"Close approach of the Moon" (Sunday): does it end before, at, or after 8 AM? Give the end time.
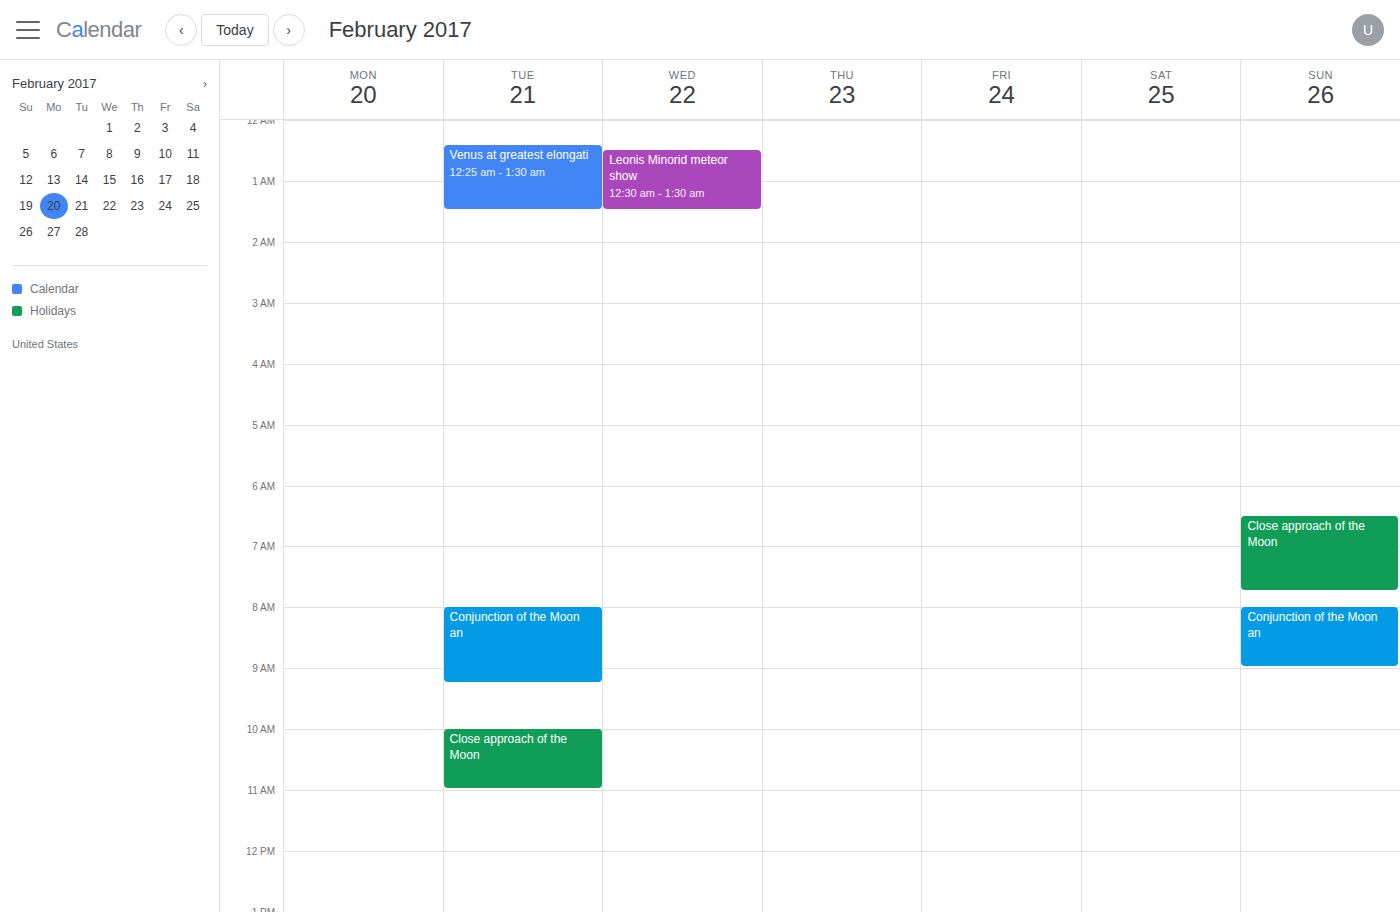
7:45 AM -- before 8 AM, 15 minutes above the 8 AM line.